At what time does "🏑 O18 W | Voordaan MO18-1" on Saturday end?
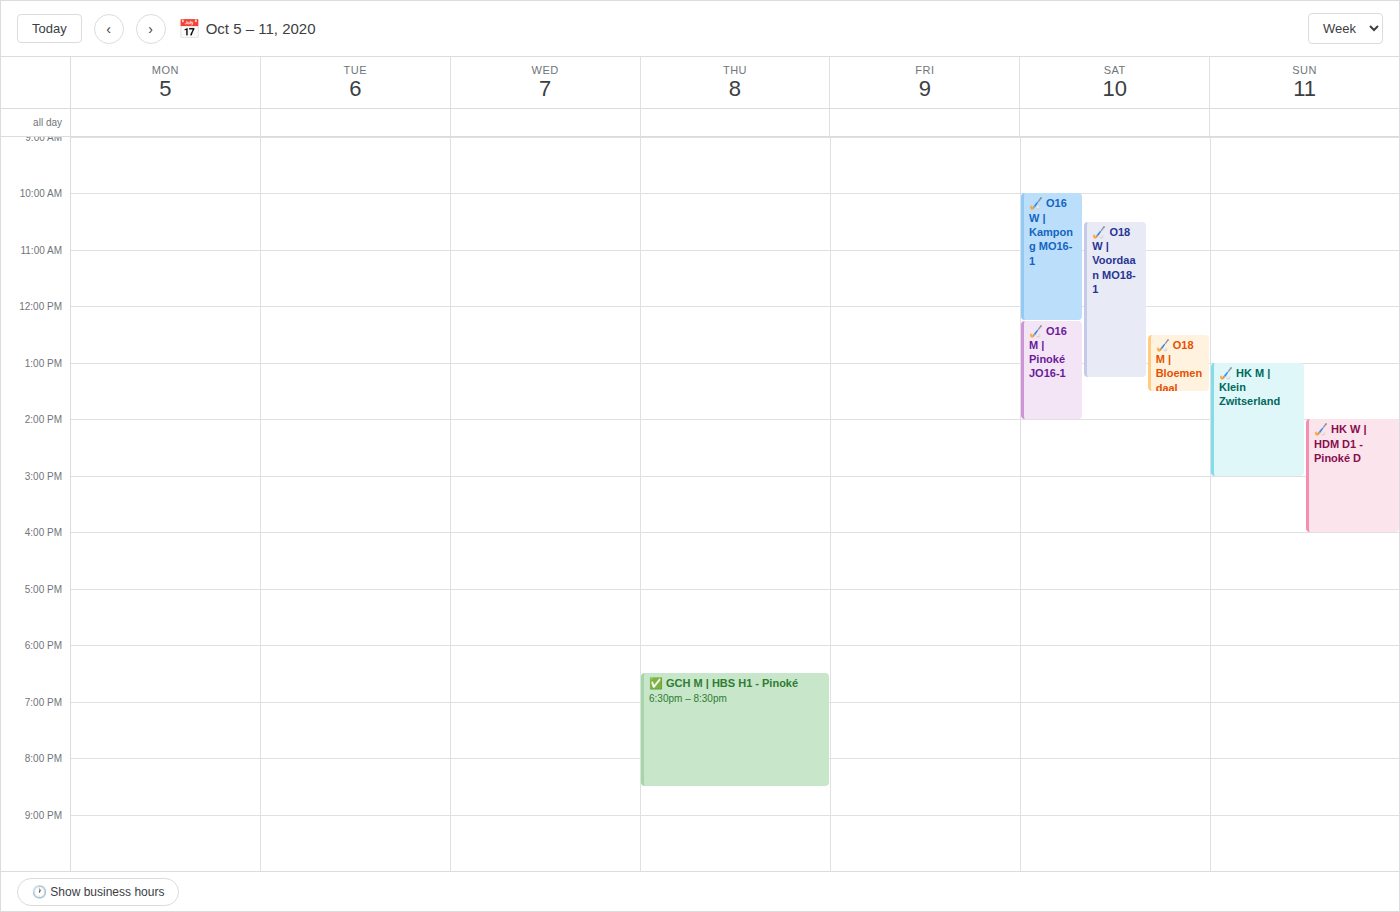
1:15 PM